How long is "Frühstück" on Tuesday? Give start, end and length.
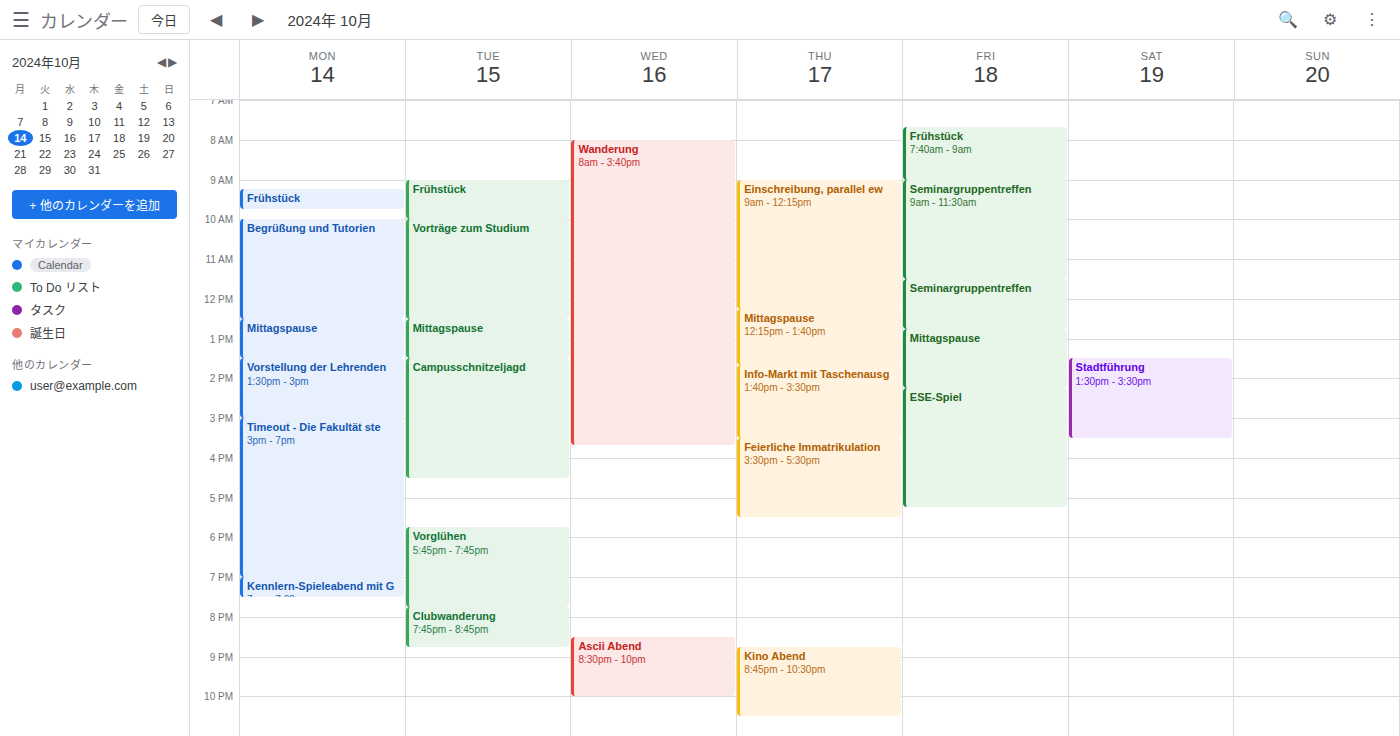
9:00 AM to 10:00 AM, 1 hour